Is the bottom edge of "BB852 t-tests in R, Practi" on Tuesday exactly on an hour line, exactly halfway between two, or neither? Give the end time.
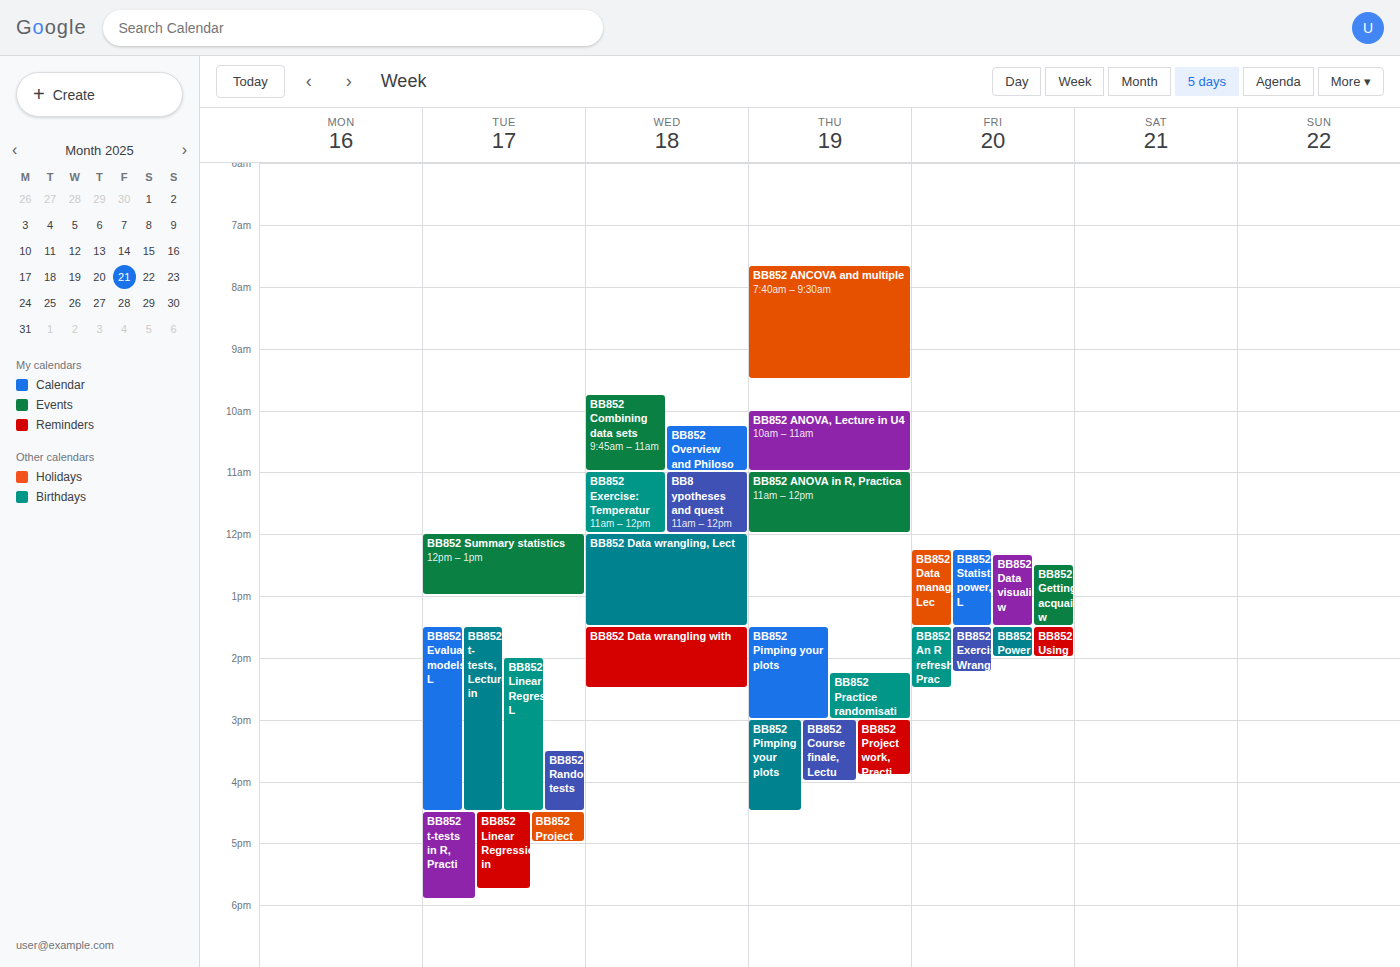
5:55 PM -- neither: 55 minutes below the 5 PM line and 5 minutes above the 6 PM line.